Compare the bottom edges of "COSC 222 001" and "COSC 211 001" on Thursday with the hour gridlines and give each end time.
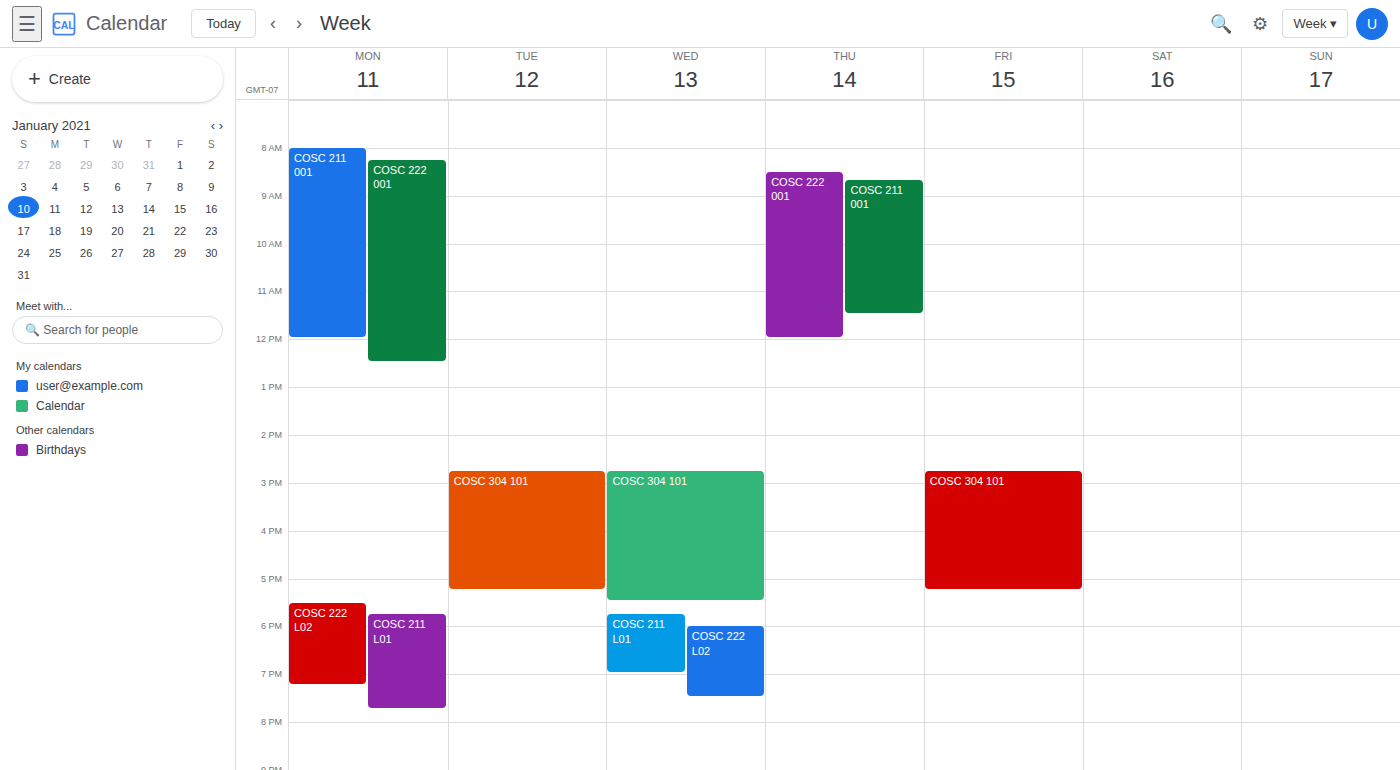
"COSC 222 001": 12:00 PM, exactly on the 12 PM line. "COSC 211 001": 11:30 AM, halfway between the 11 AM and 12 PM lines.